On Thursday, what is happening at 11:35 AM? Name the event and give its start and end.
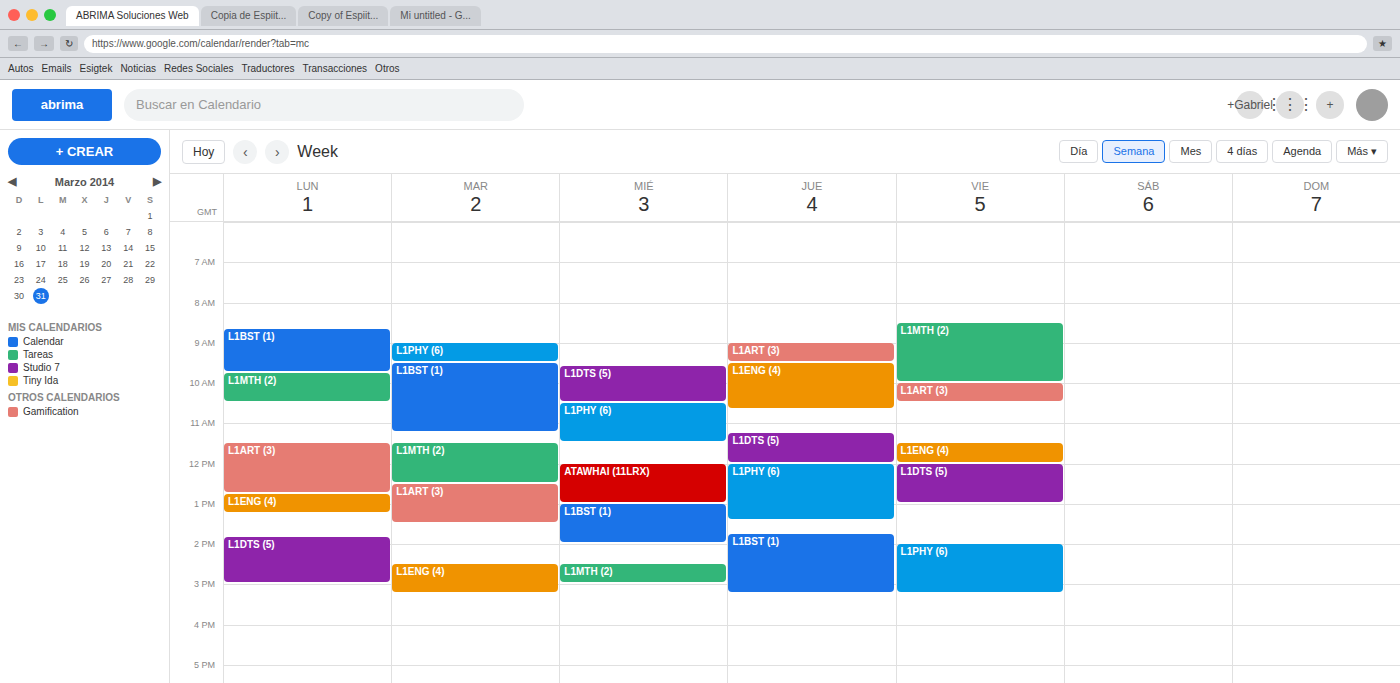
"L1DTS (5)", 11:15 AM to 12:00 PM